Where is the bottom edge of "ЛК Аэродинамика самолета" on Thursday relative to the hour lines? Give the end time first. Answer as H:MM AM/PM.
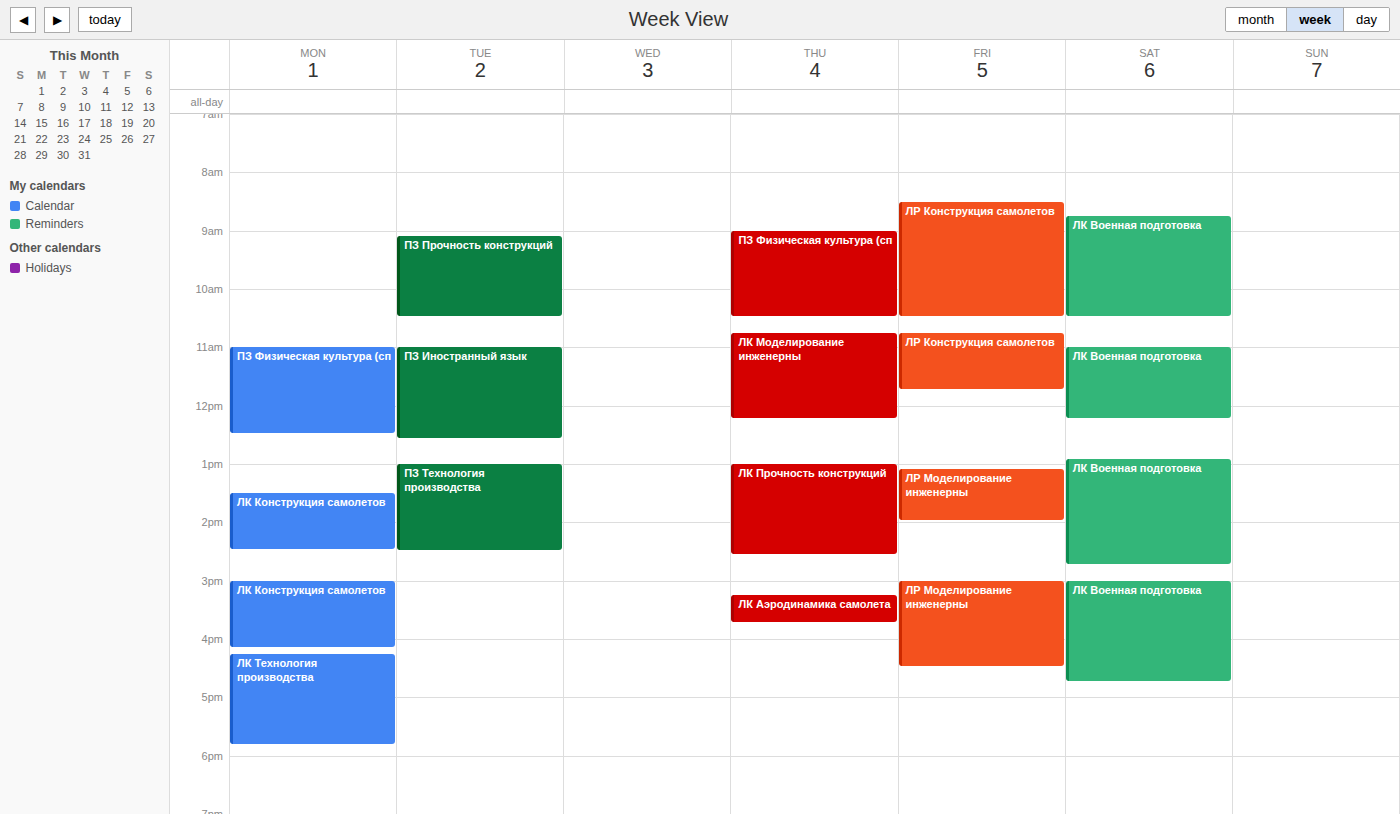
3:45 PM -- neither: three quarters of the way from the 3 PM line to the 4 PM line.